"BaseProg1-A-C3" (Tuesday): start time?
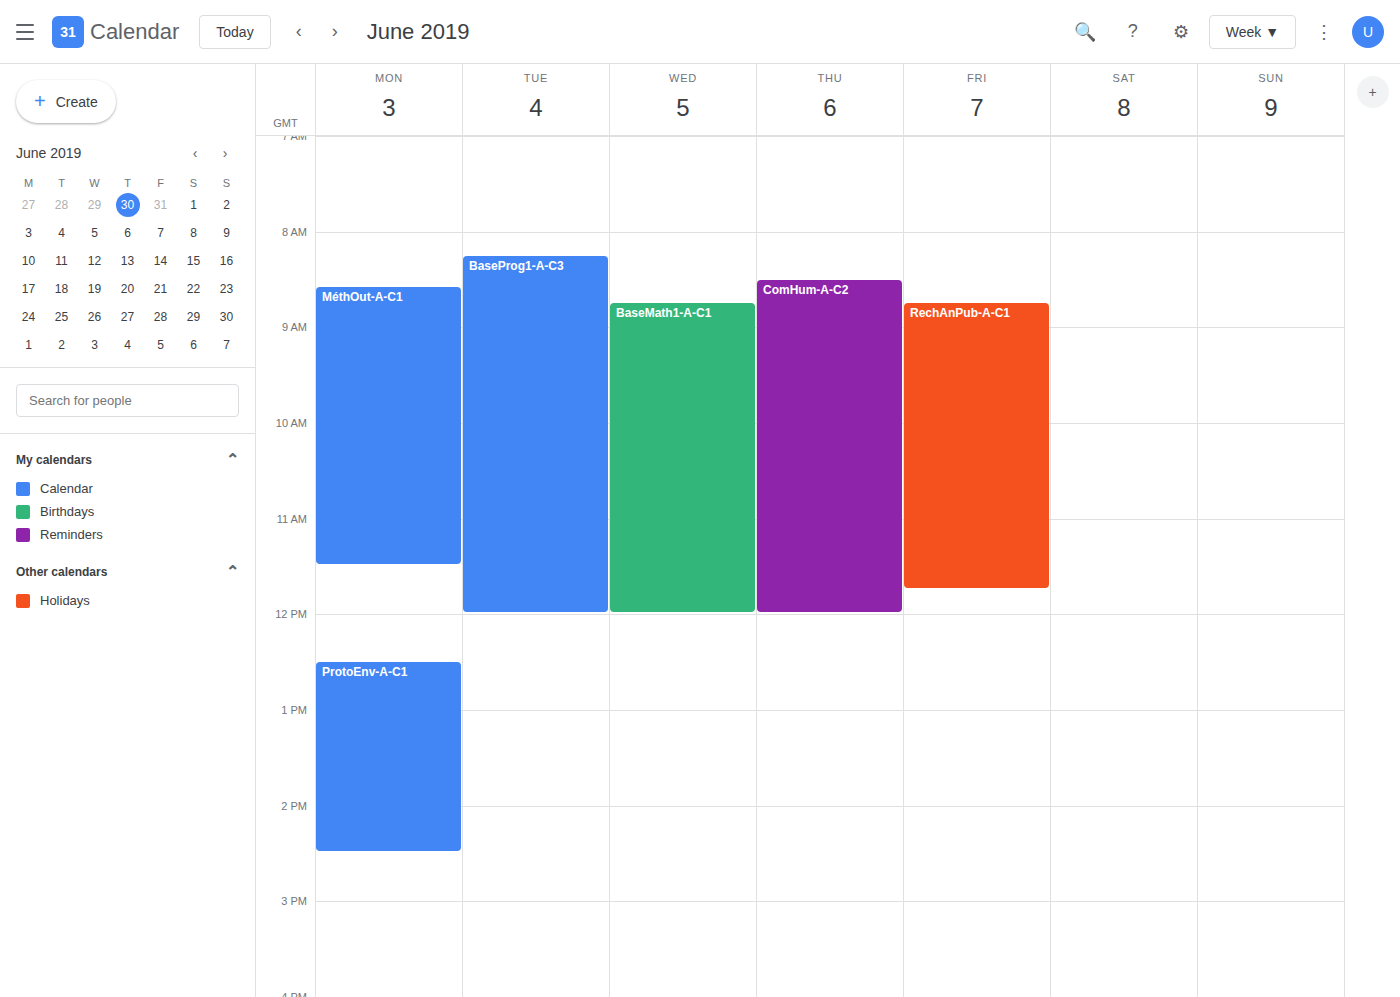
8:15 AM